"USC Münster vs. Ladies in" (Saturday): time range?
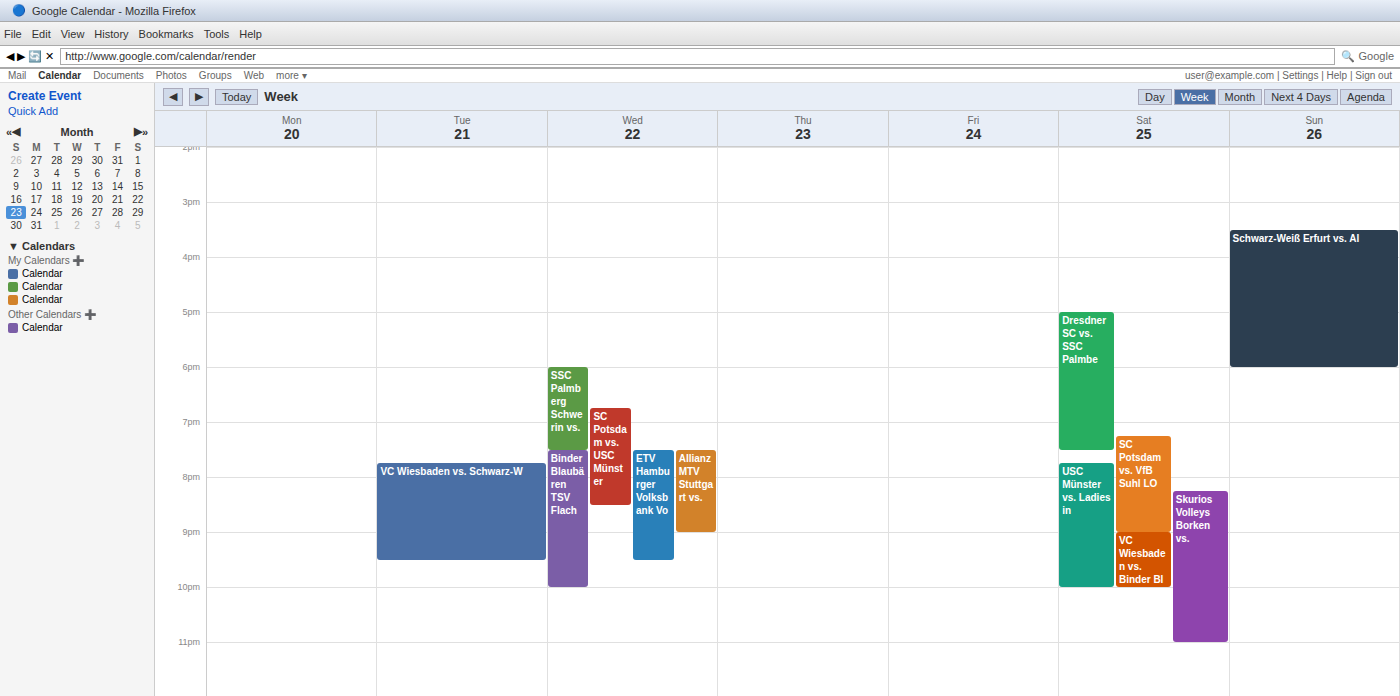
7:45 PM to 10:00 PM